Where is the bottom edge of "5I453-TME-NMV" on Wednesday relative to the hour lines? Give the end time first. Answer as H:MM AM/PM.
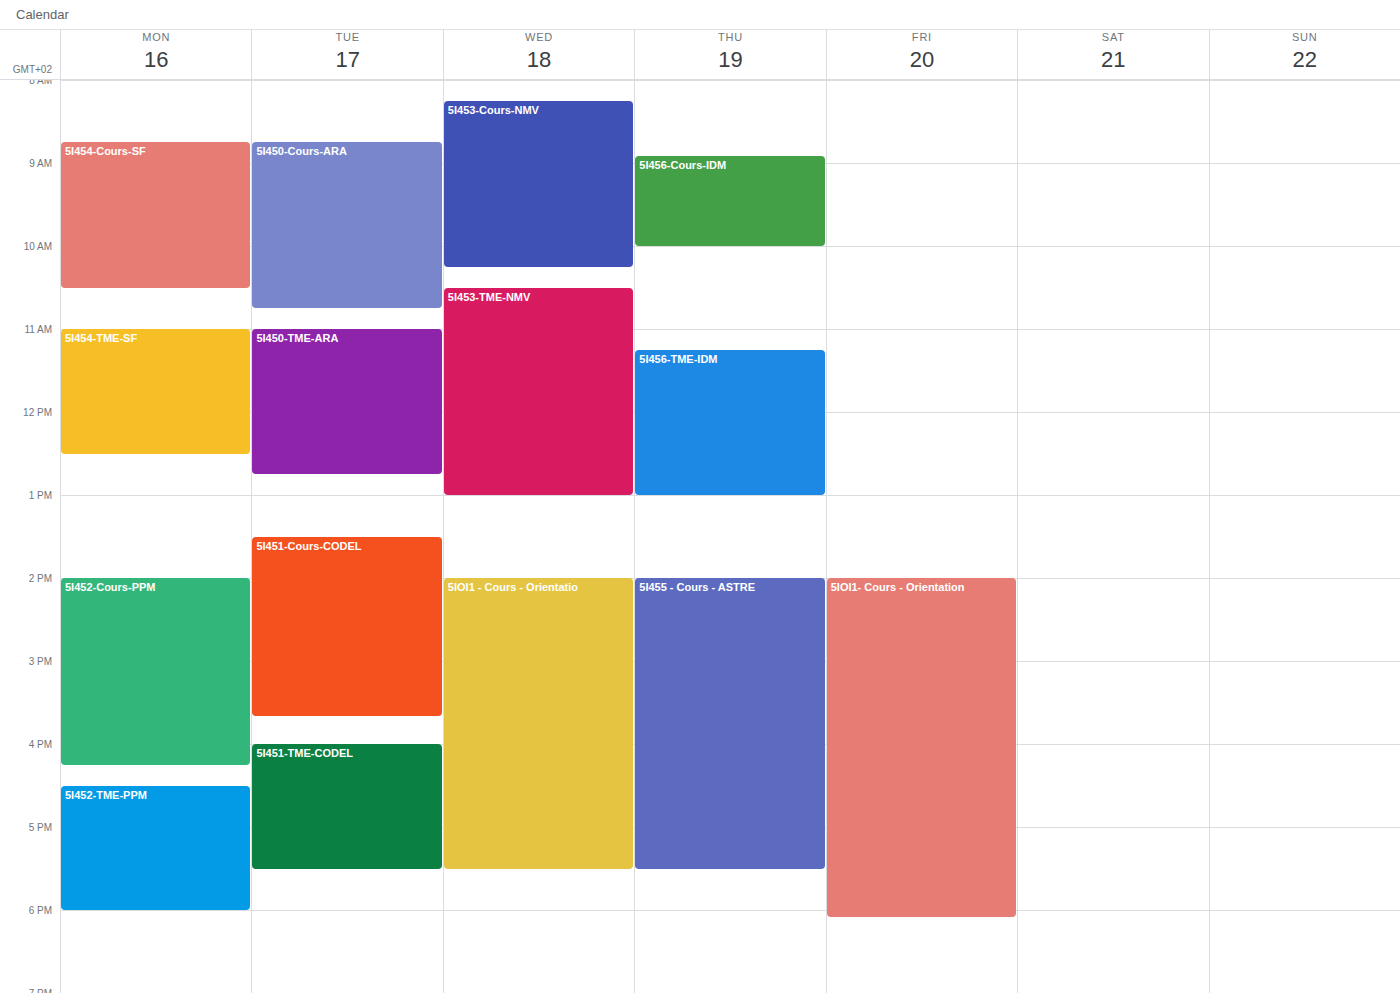
1:00 PM -- exactly on the 1 PM line.